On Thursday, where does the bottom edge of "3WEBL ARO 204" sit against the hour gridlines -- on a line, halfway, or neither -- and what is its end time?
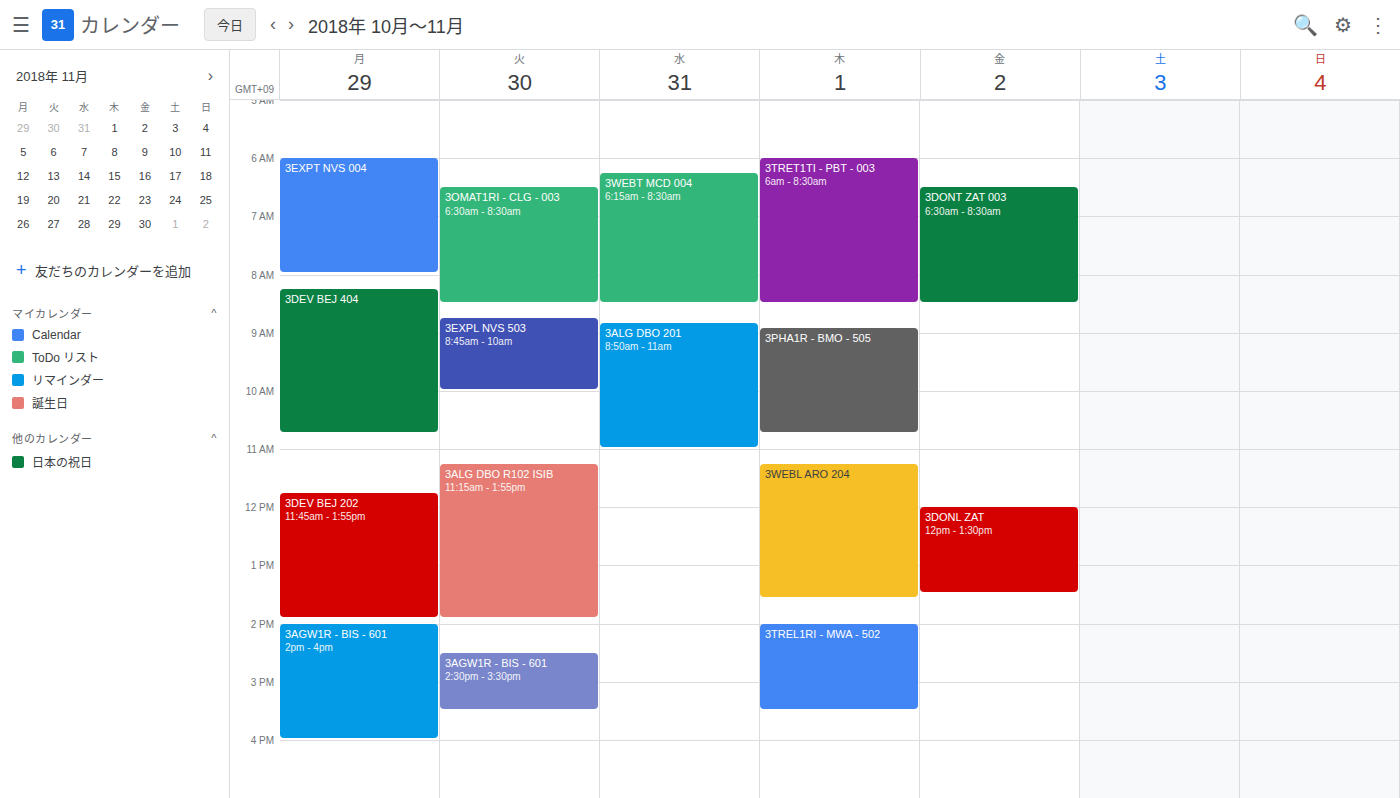
13:35 -- neither: 35 minutes below the 13:00 line and 25 minutes above the 14:00 line.